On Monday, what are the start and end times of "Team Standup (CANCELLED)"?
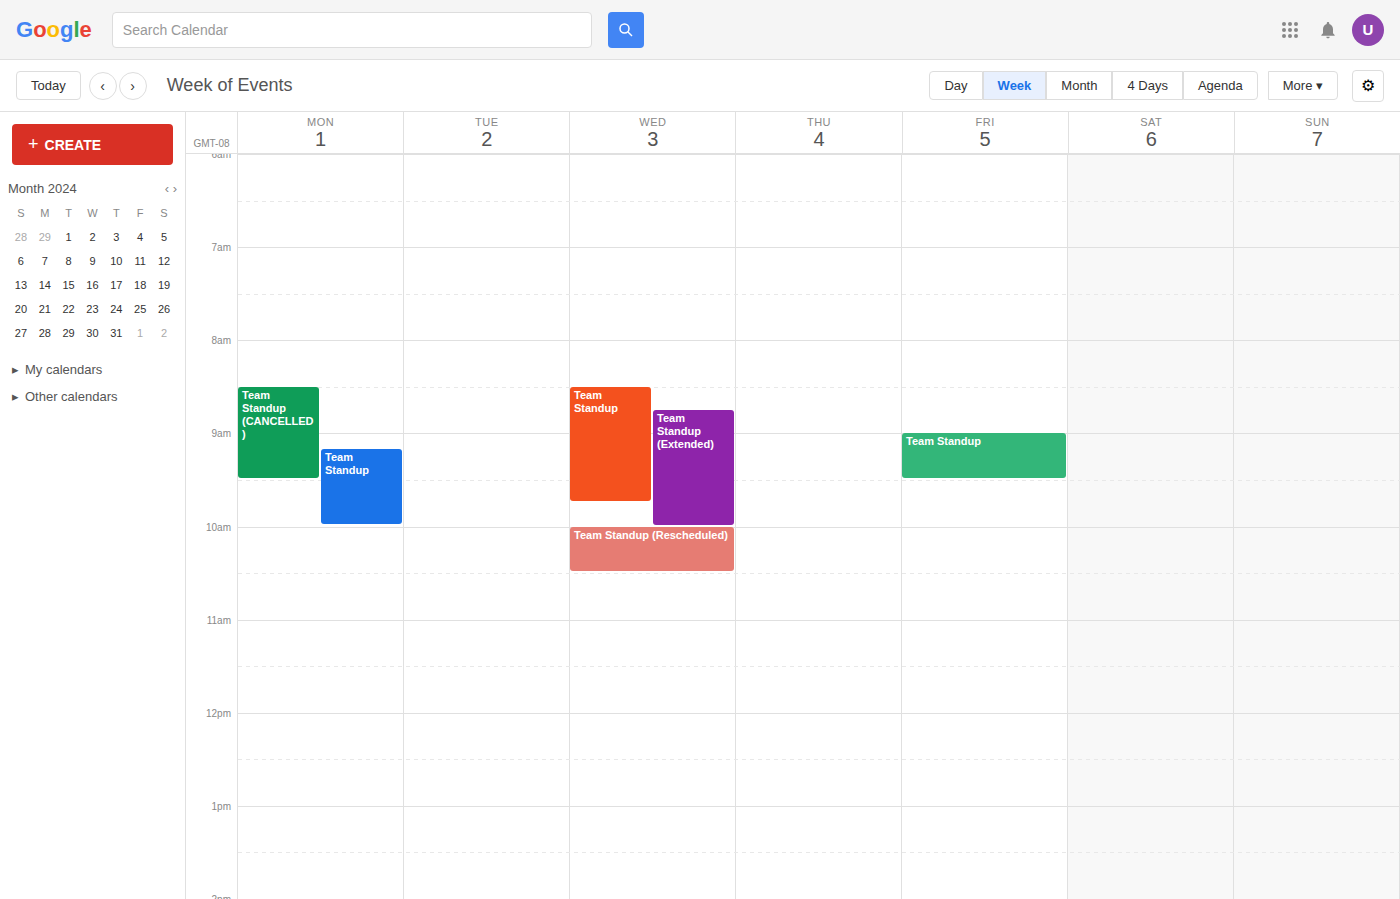
8:30 AM to 9:30 AM